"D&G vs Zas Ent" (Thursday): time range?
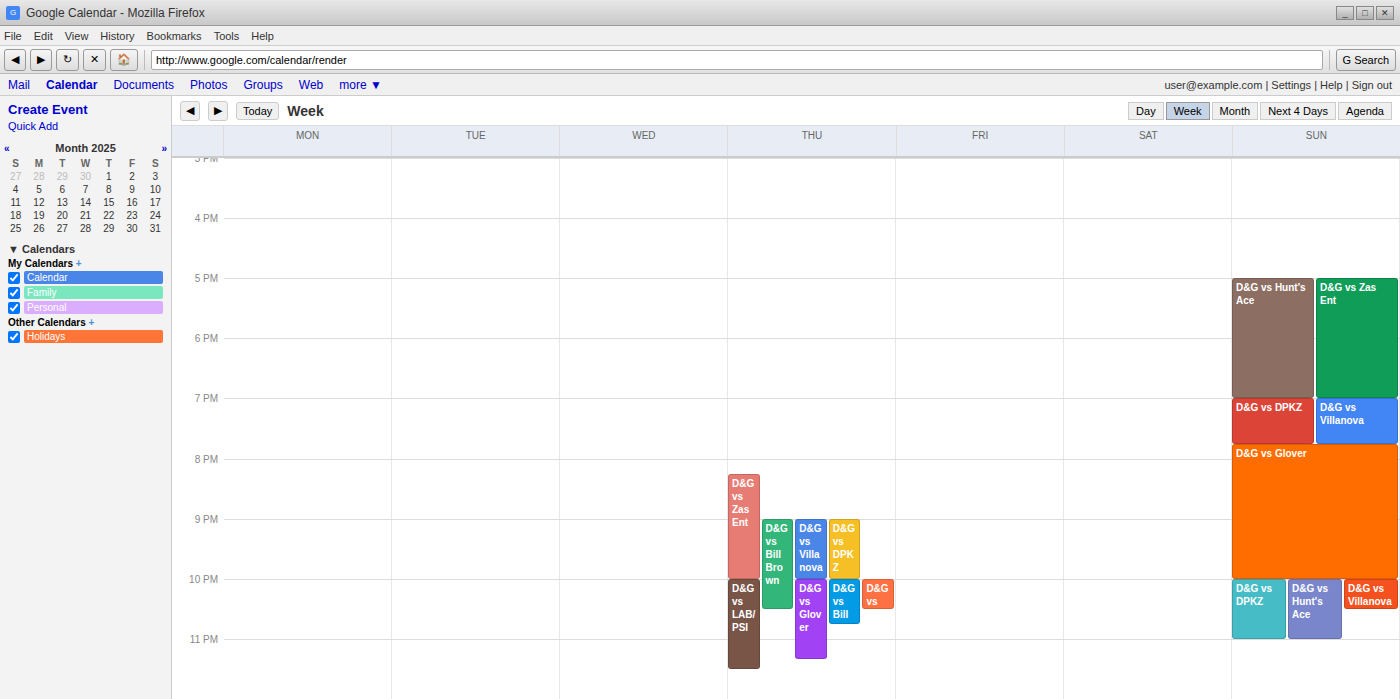
8:15 PM to 10:00 PM